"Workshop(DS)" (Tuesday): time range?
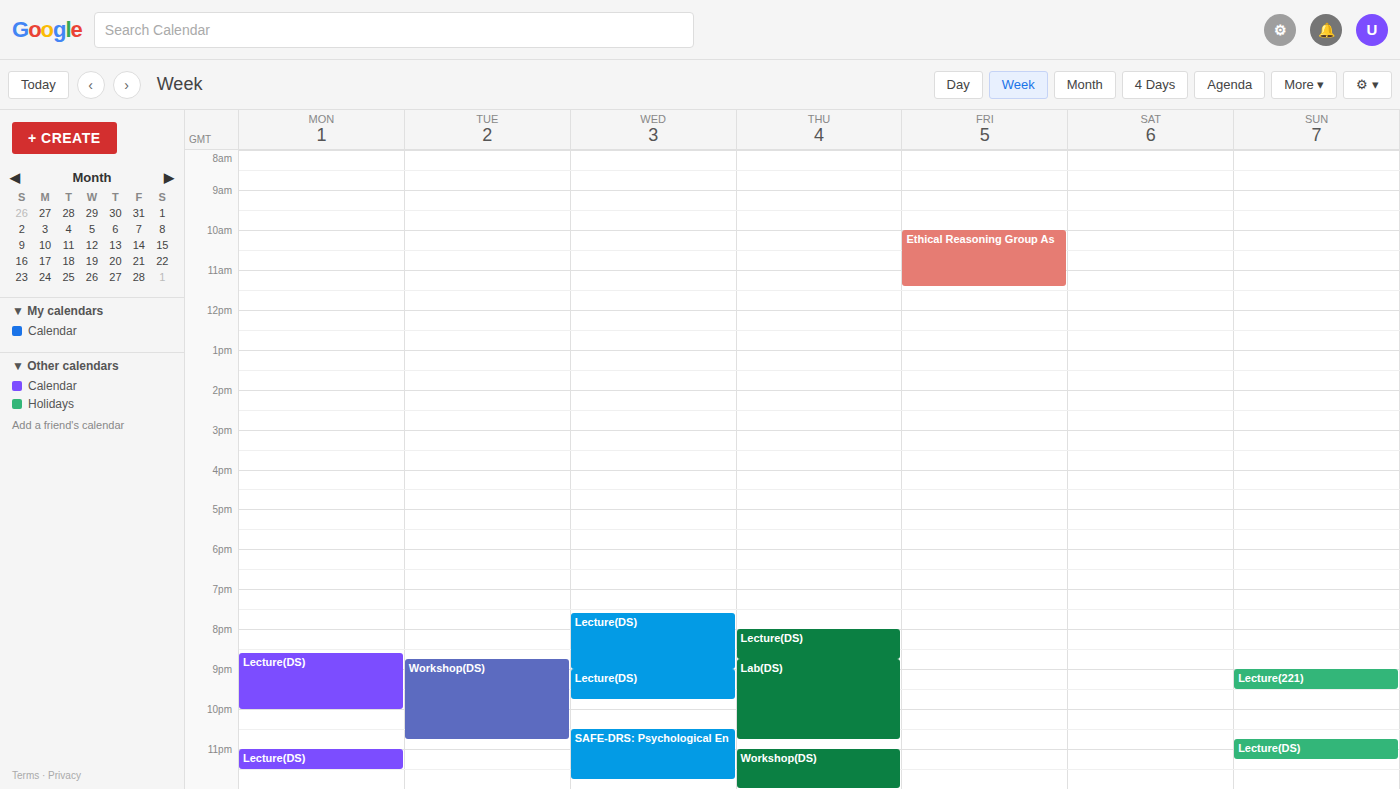
8:45 PM to 10:45 PM